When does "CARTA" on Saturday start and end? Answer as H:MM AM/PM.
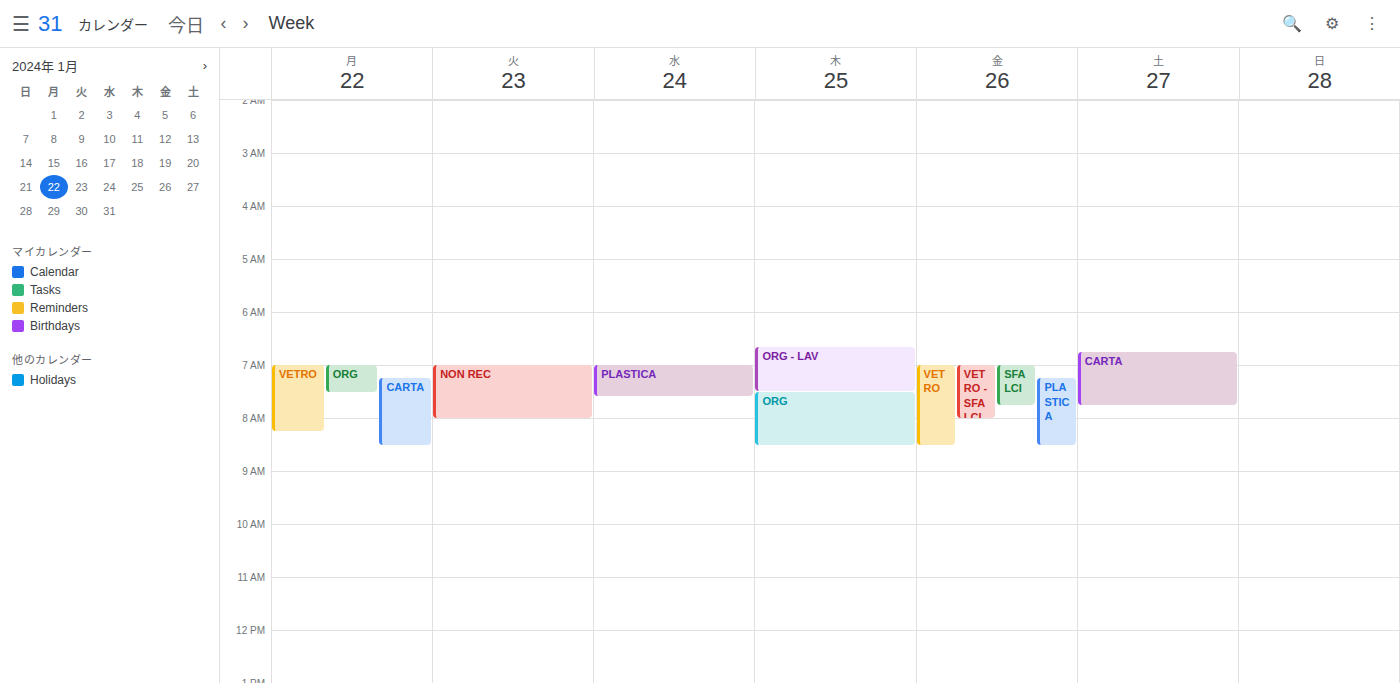
6:45 AM to 7:45 AM